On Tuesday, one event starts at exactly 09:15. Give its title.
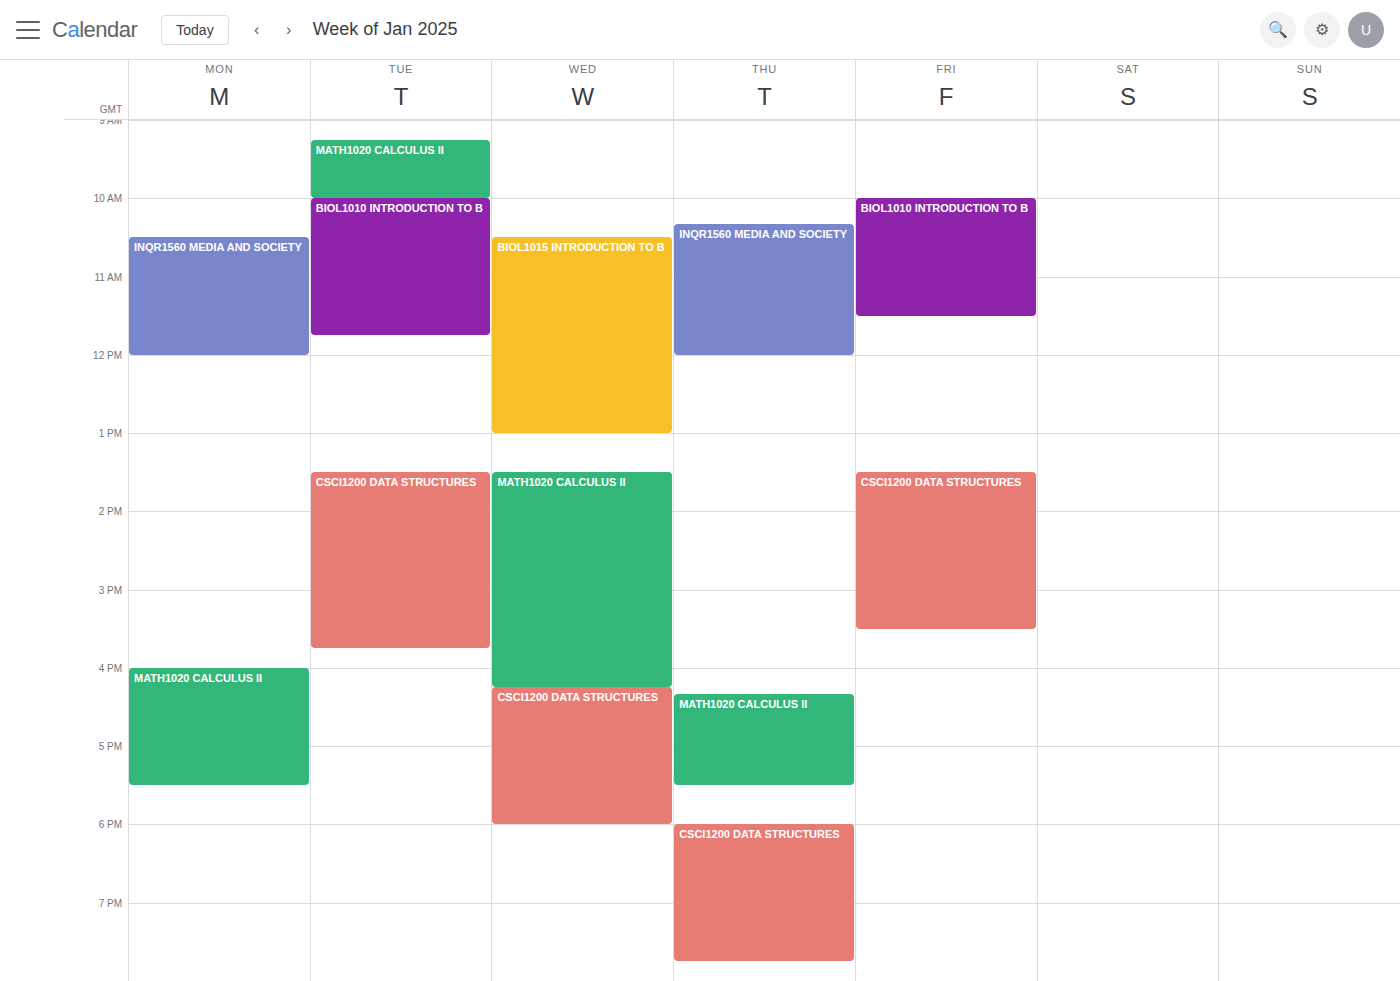
"MATH1020 CALCULUS II"